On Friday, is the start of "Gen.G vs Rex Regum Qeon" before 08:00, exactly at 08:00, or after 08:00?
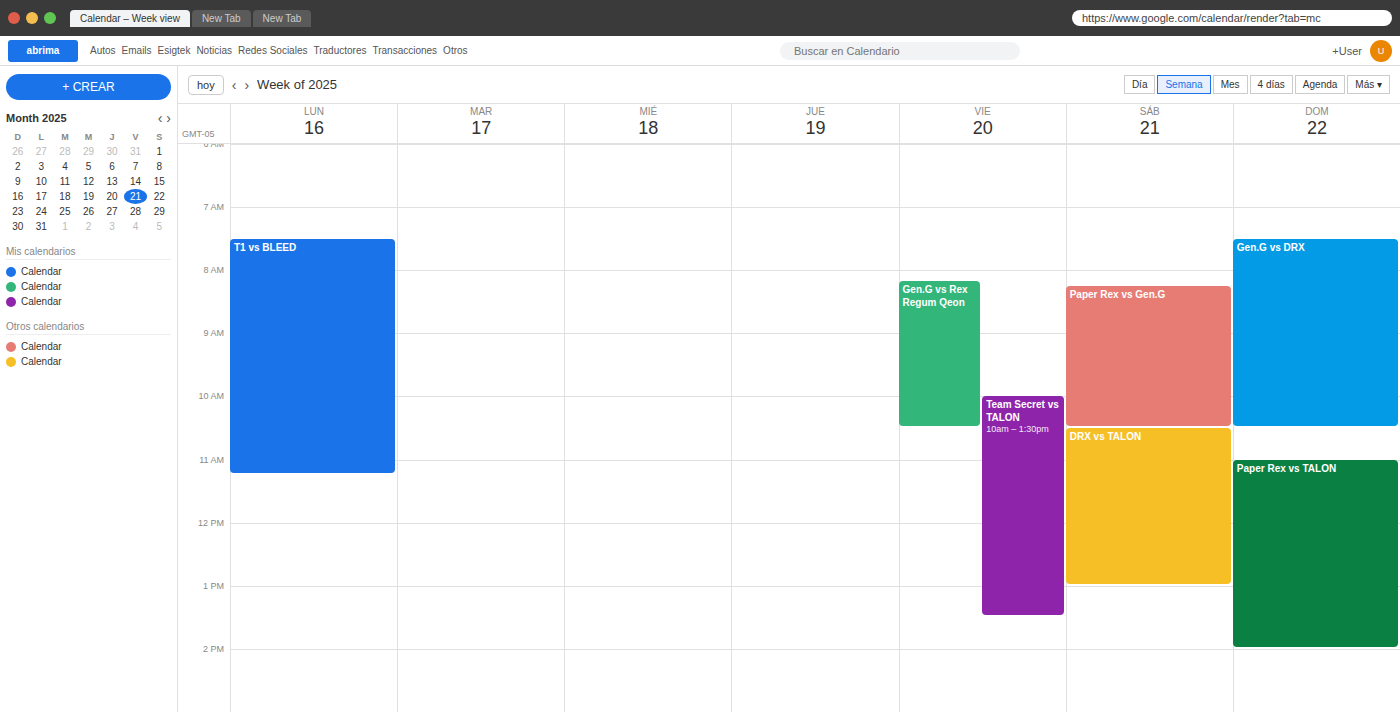
08:10 -- after 08:00, 10 minutes below the 08:00 line.